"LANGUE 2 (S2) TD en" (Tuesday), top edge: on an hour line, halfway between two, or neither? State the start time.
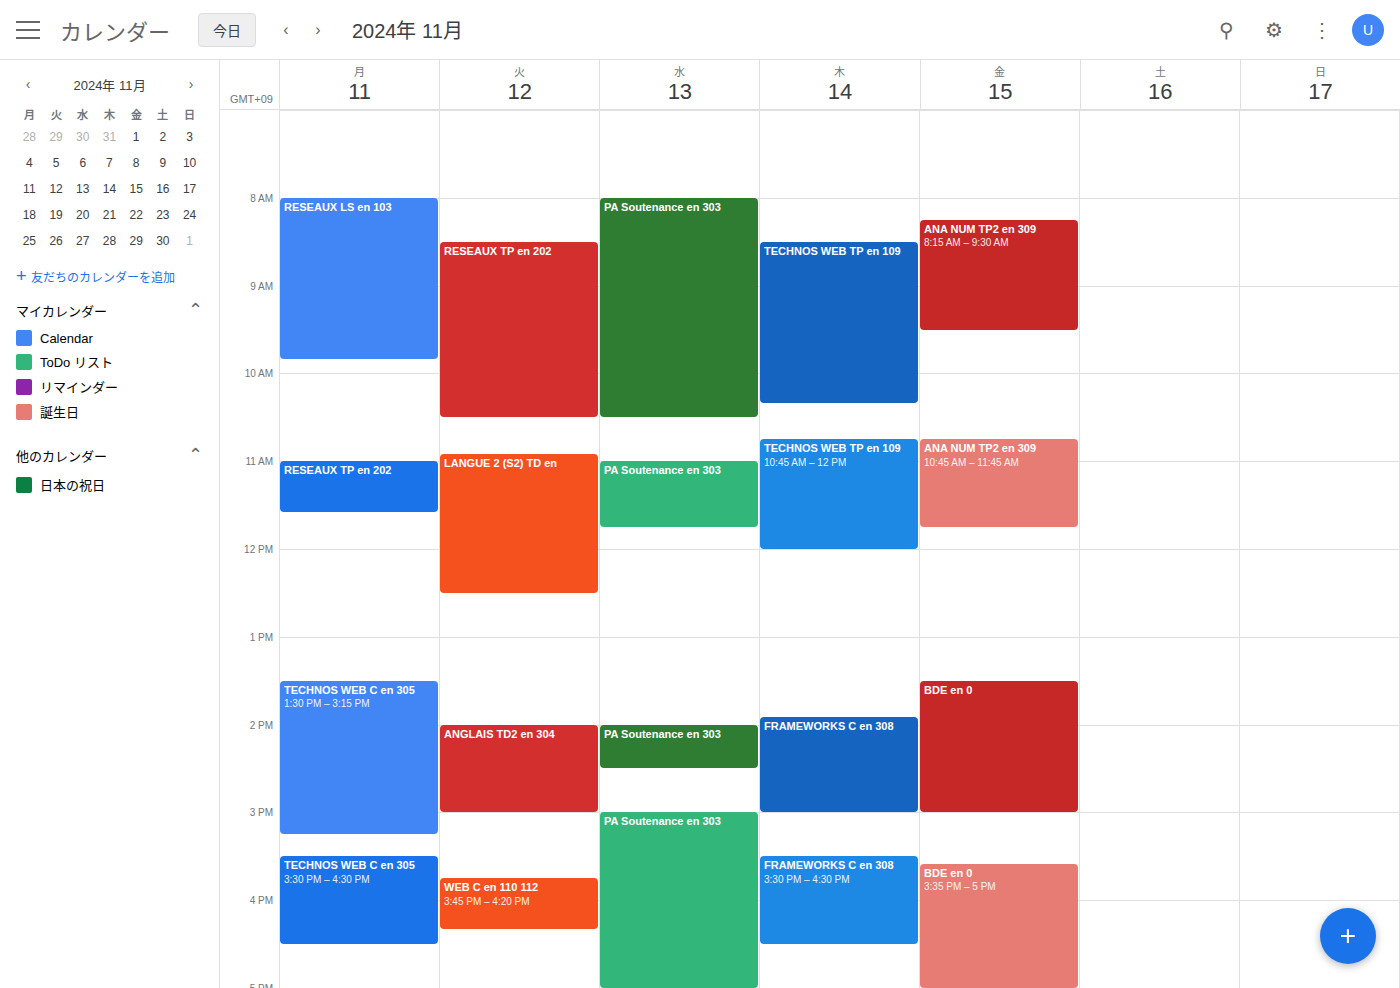
10:55 AM -- neither: 55 minutes below the 10 AM line and 5 minutes above the 11 AM line.